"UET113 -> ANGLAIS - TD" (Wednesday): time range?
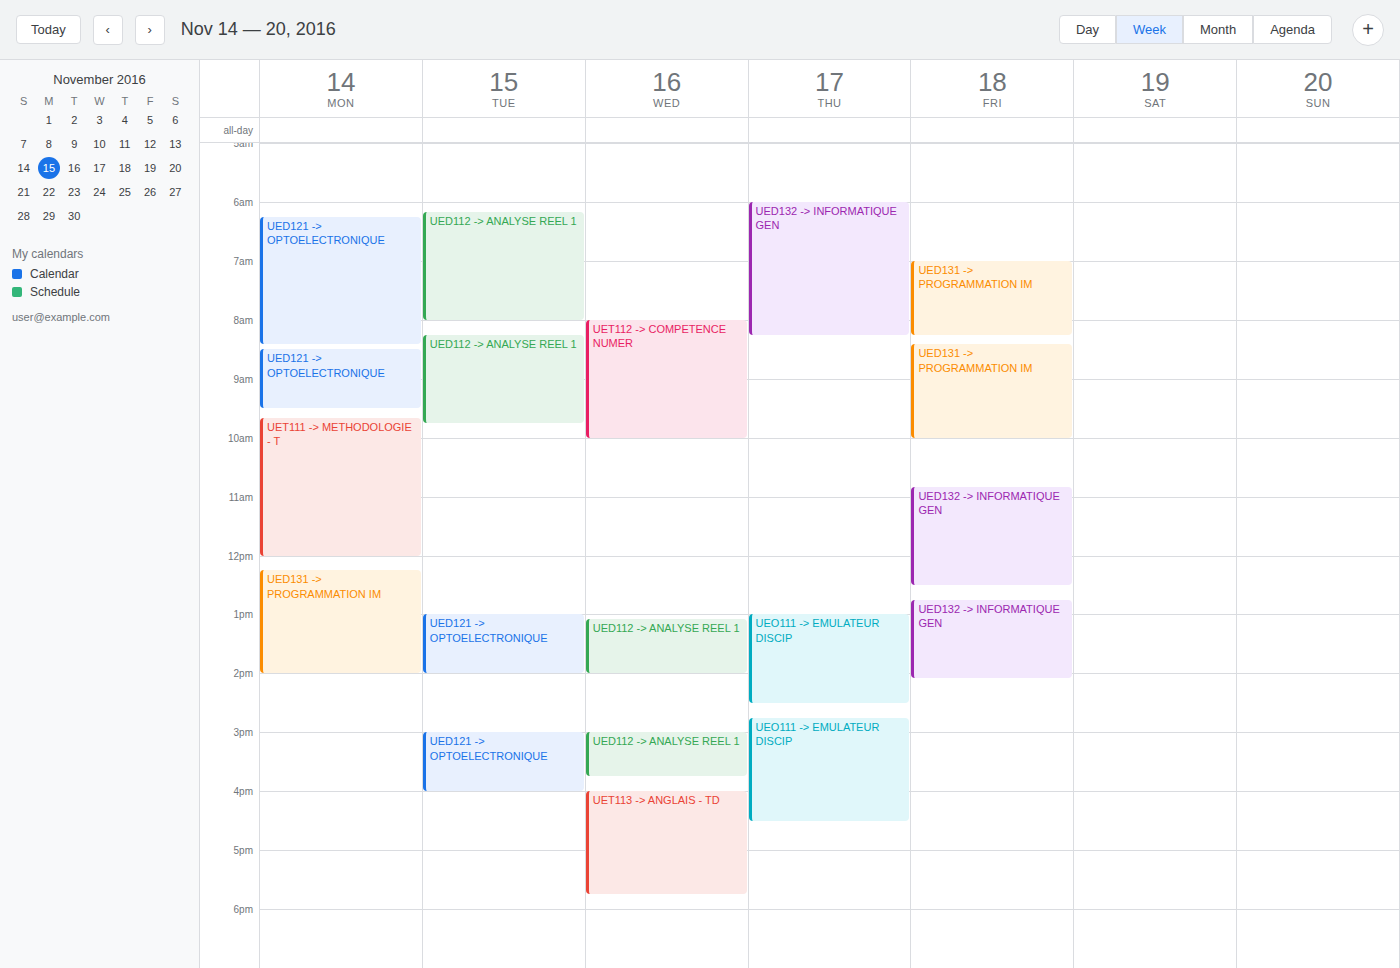
4:00 PM to 5:45 PM